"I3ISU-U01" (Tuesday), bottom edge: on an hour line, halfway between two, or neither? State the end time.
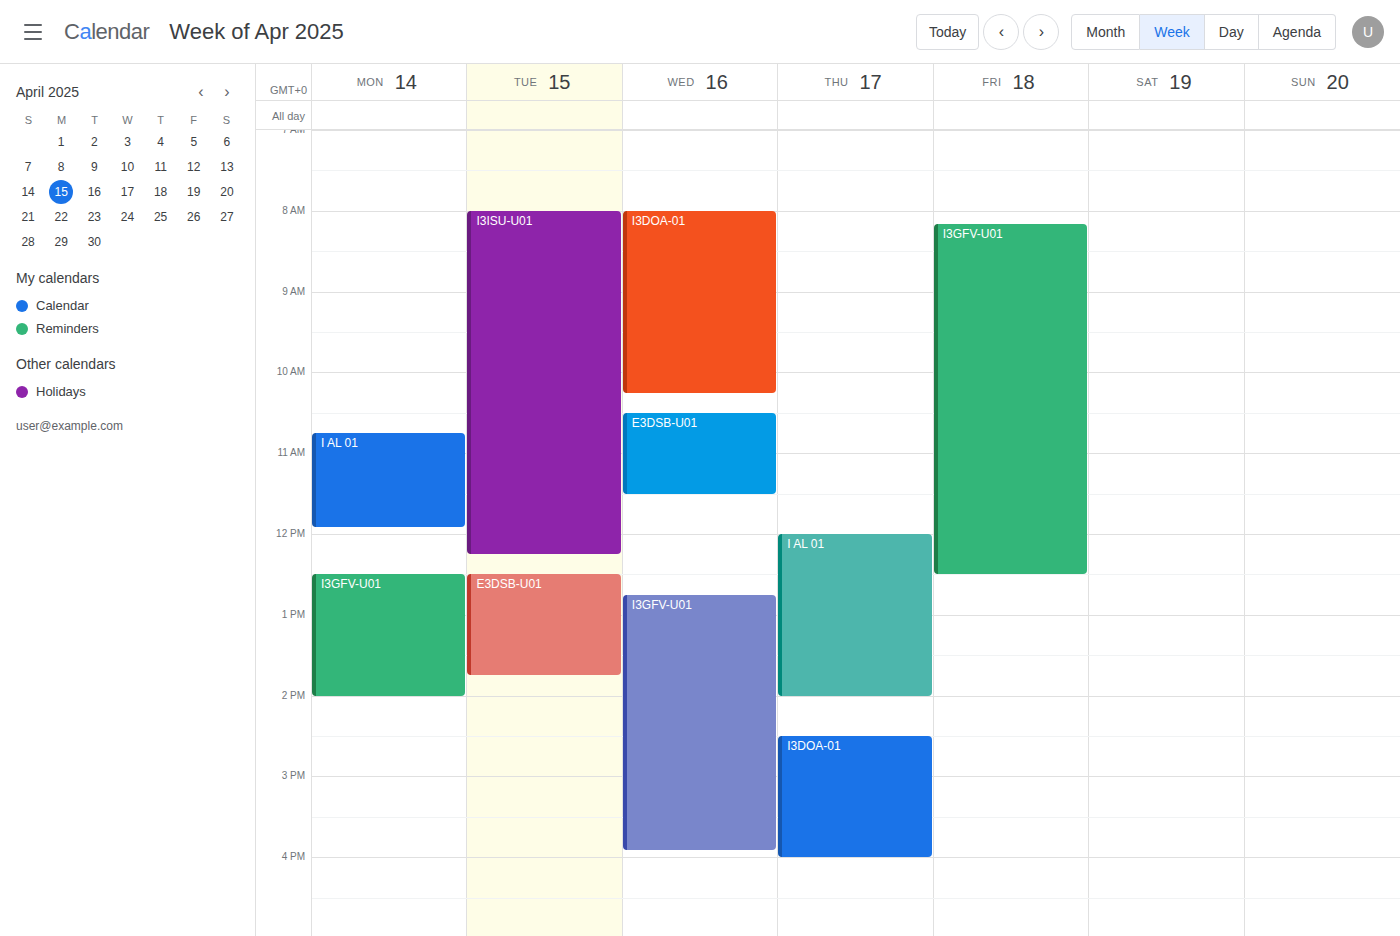
12:15 PM -- neither: a quarter of the way from the 12 PM line to the 1 PM line.